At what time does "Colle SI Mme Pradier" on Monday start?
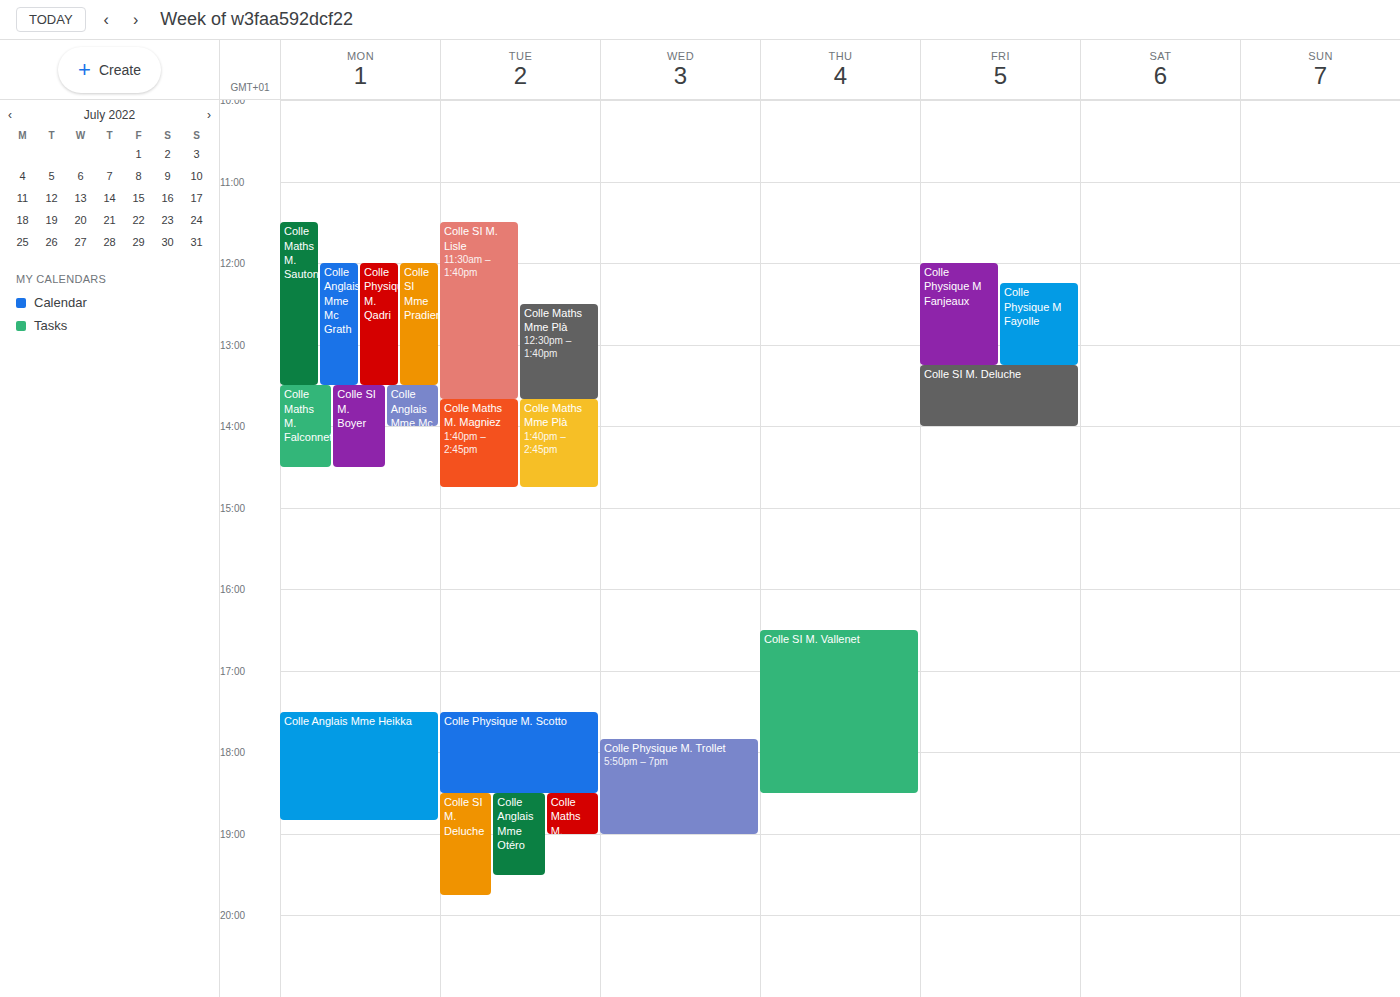
12:00 PM